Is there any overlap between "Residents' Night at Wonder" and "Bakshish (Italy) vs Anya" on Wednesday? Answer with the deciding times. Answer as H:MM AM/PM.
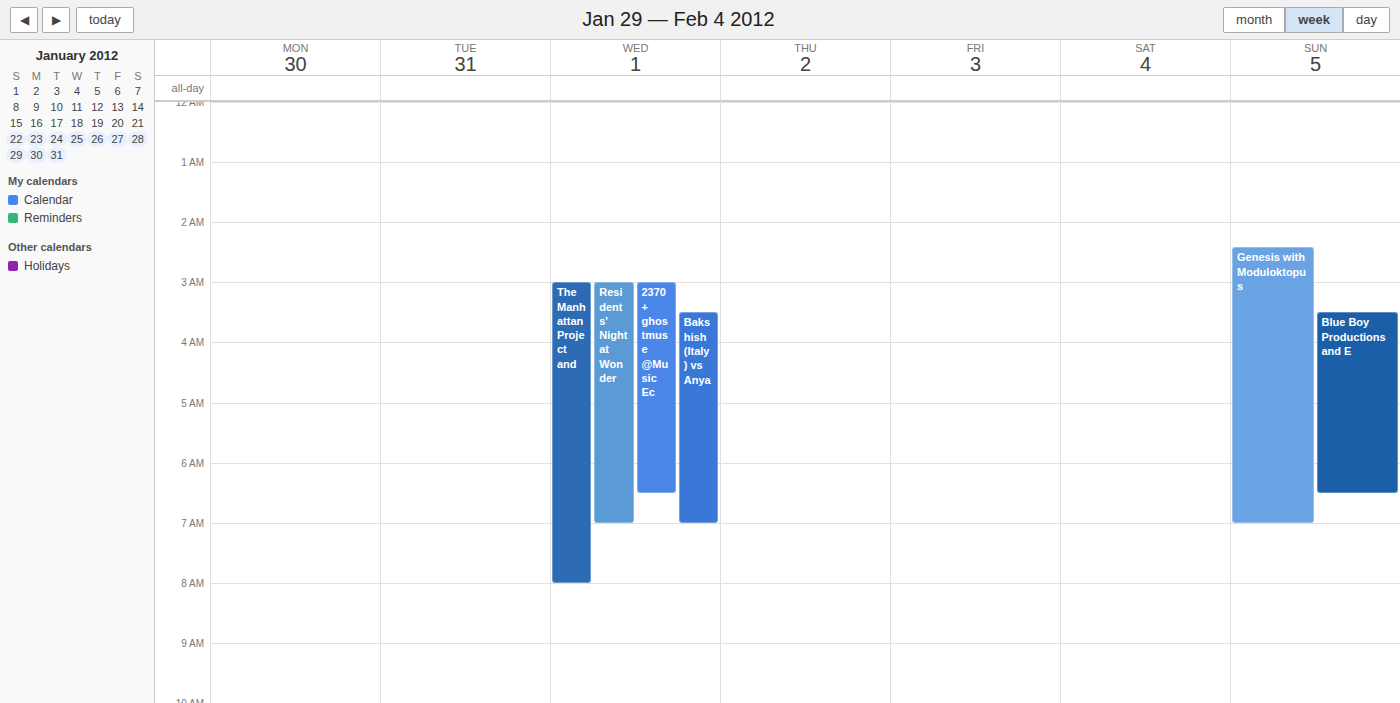
"Bakshish (Italy) vs Anya" runs 3:30 AM to 7:00 AM, inside "Residents' Night at Wonder" -- they overlap.